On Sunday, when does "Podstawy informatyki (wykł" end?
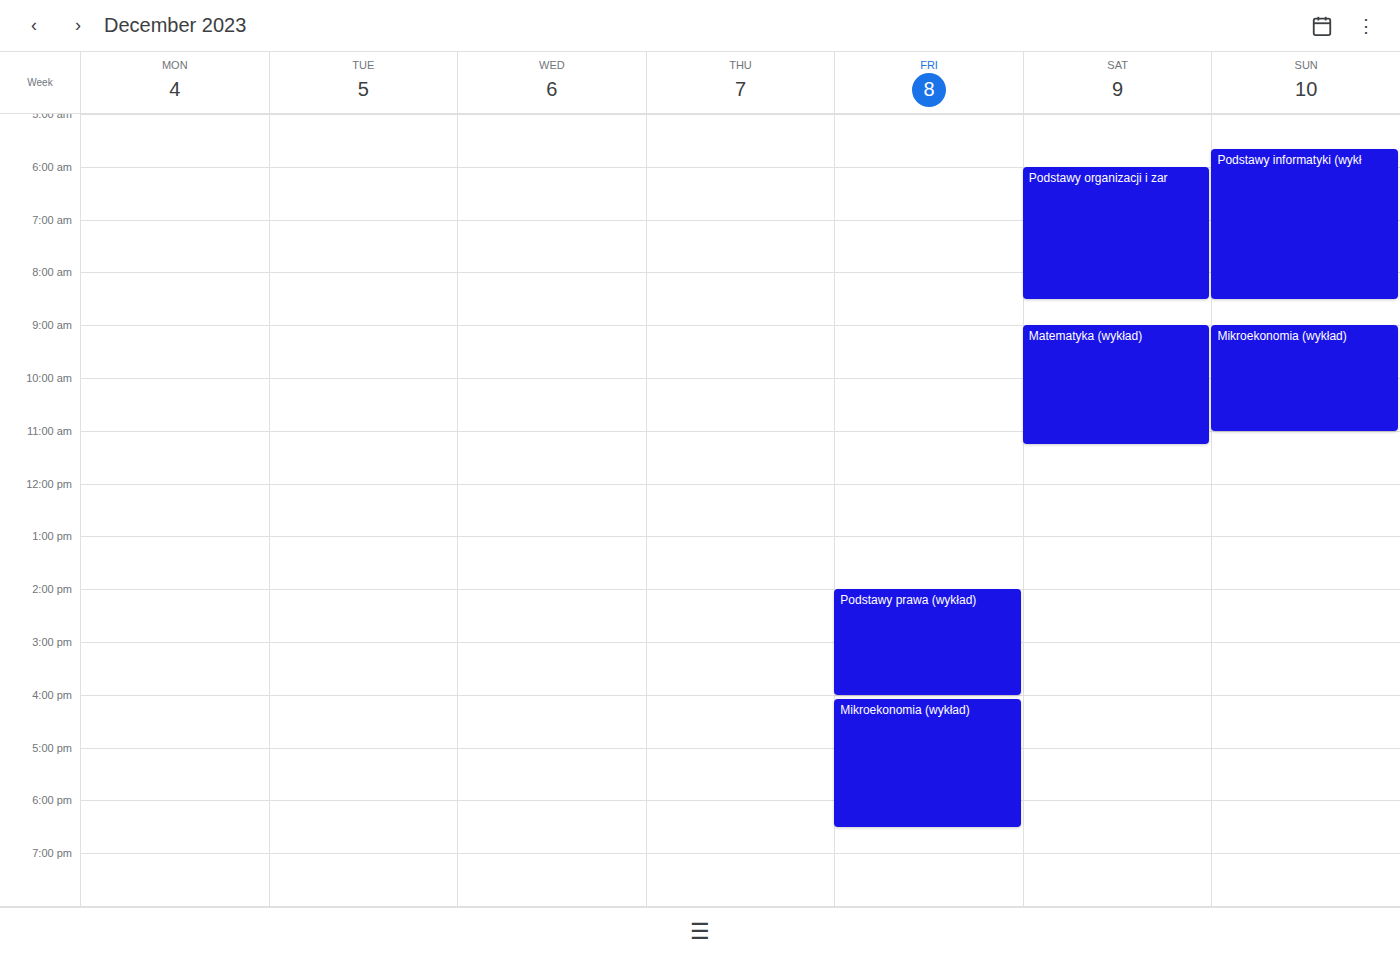
8:30 AM